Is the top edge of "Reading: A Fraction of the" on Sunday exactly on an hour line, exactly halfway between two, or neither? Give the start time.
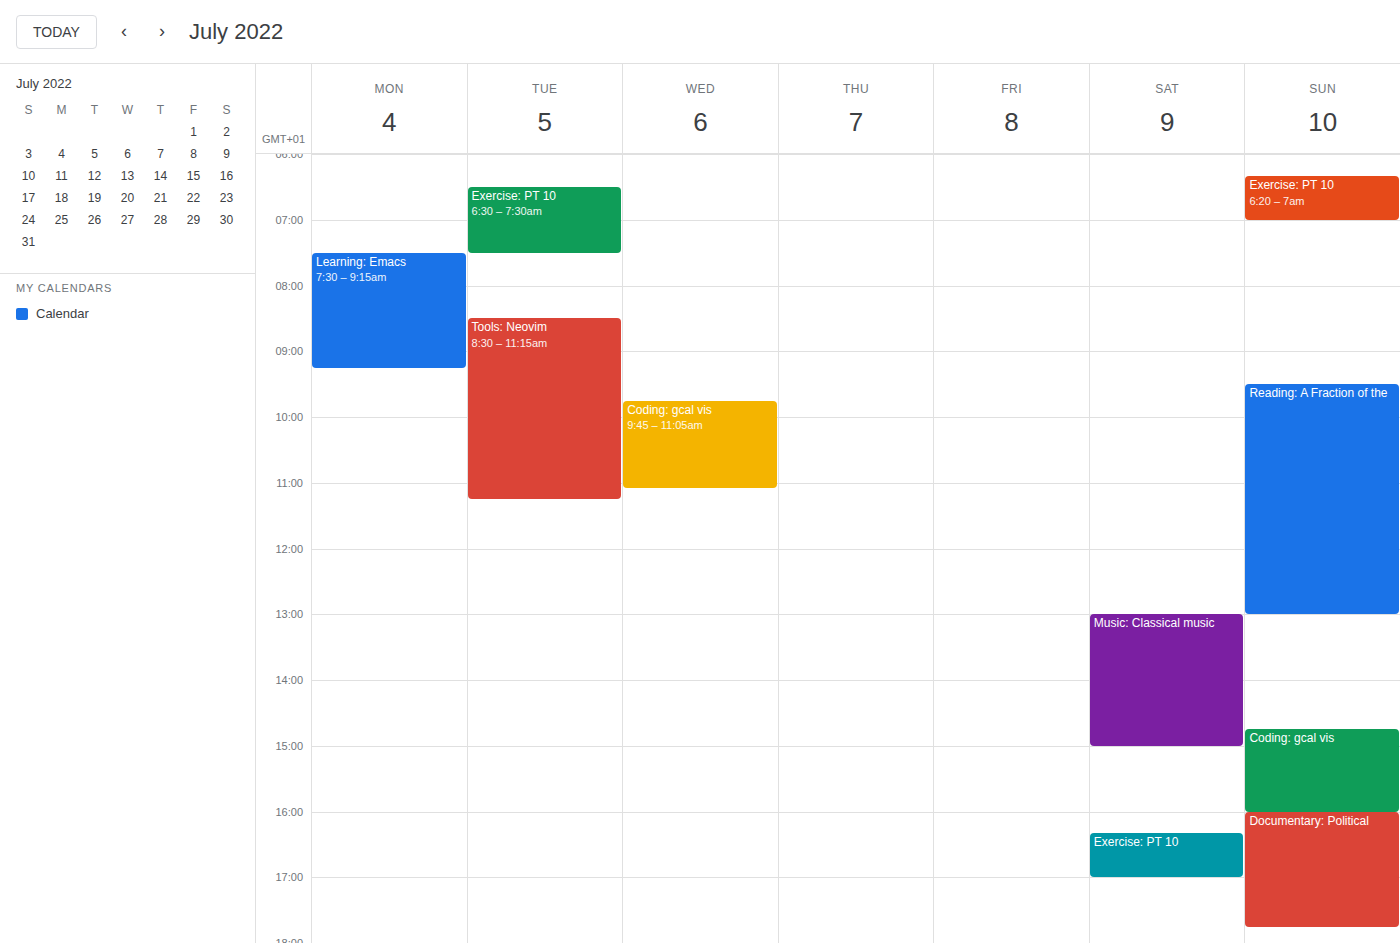
9:30 AM -- halfway between the 9 AM and 10 AM lines.